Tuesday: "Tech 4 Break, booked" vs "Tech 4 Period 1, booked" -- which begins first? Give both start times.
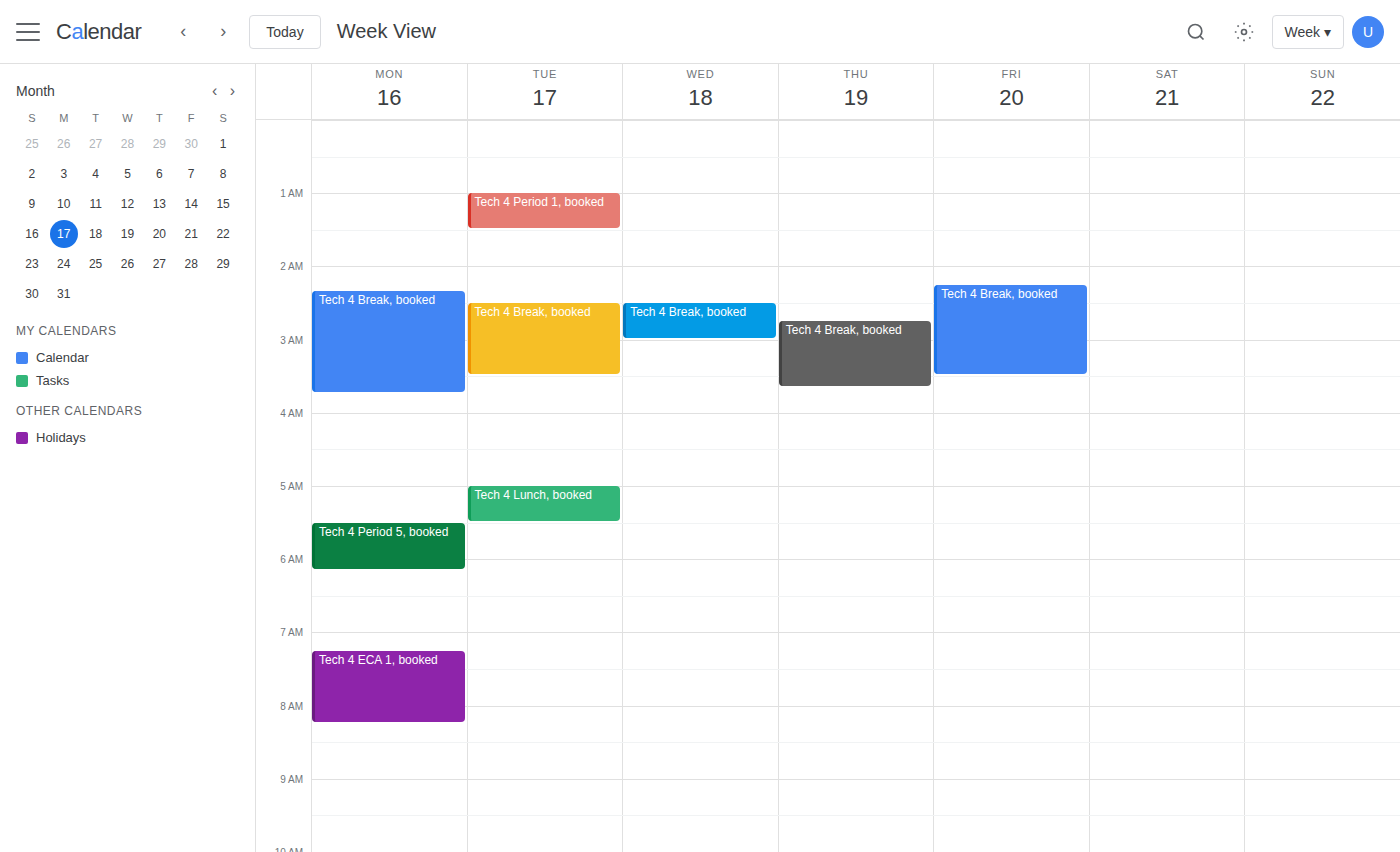
"Tech 4 Period 1, booked" 01:00; "Tech 4 Break, booked" 02:30.